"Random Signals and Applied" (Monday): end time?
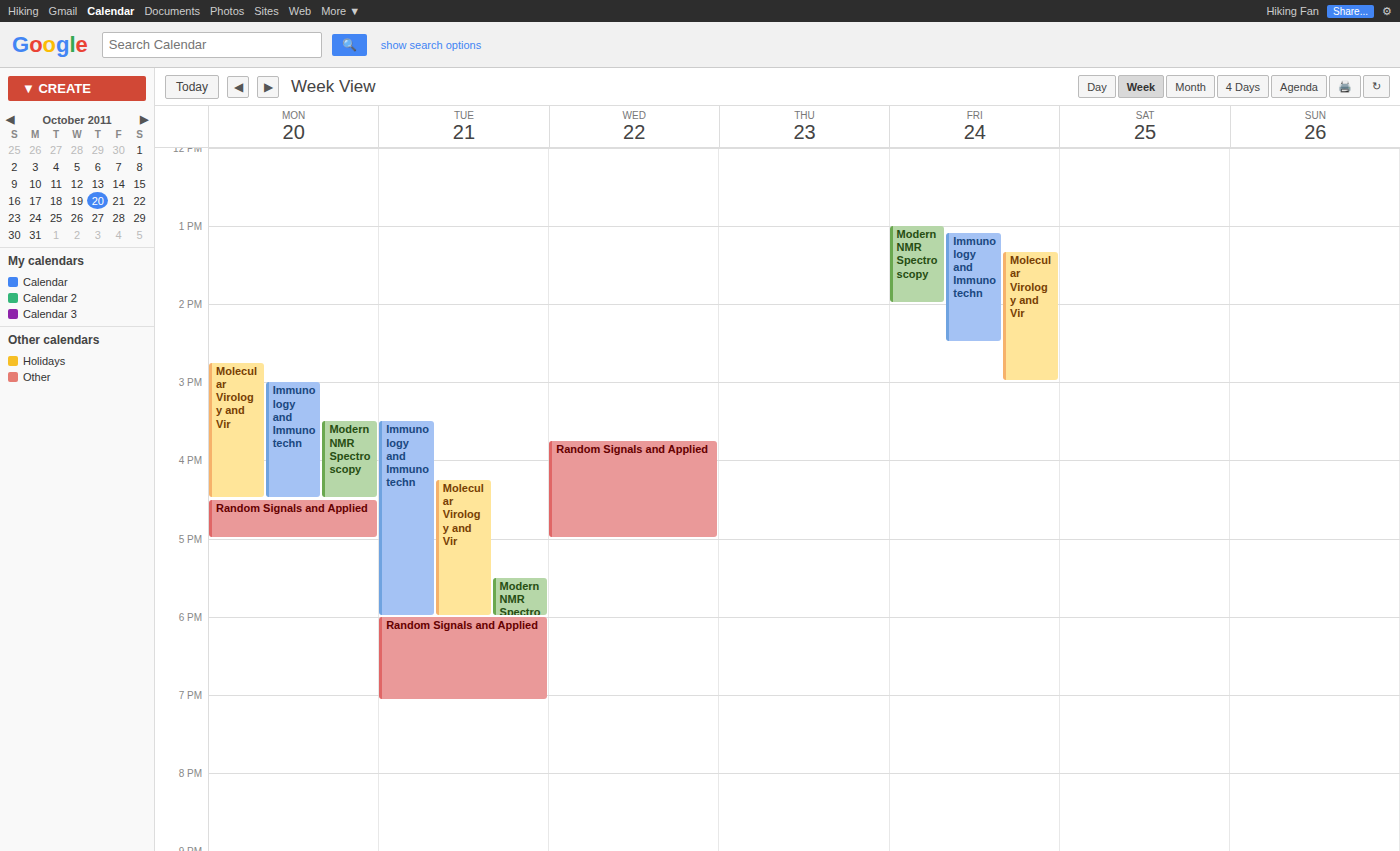
5:00 PM